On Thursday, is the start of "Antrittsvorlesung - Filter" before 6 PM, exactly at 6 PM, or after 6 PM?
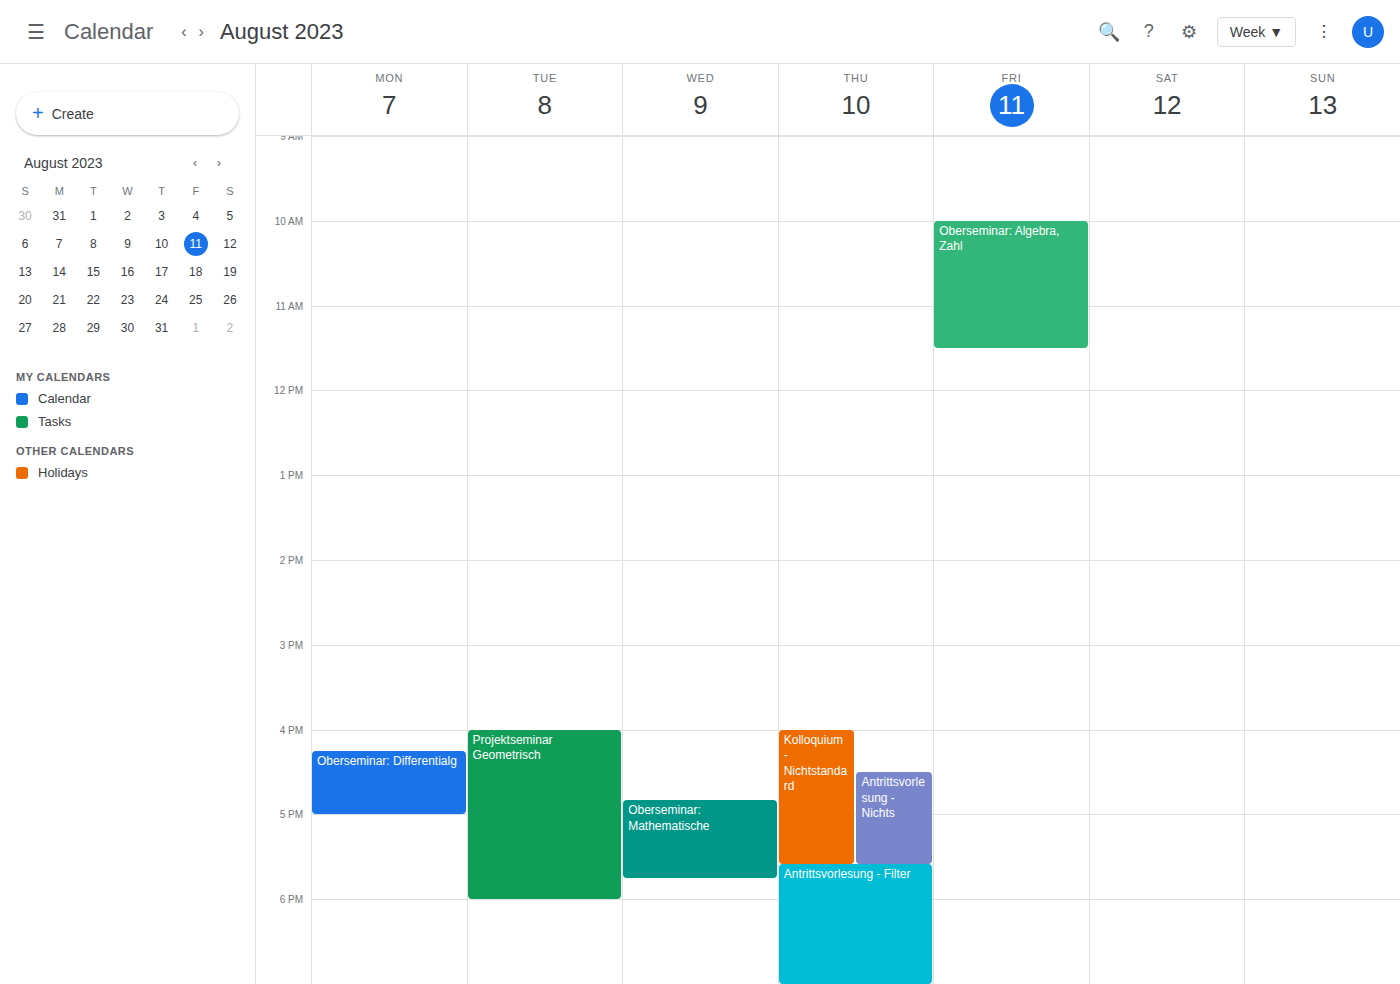
5:35 PM -- before 6 PM, 25 minutes above the 6 PM line.